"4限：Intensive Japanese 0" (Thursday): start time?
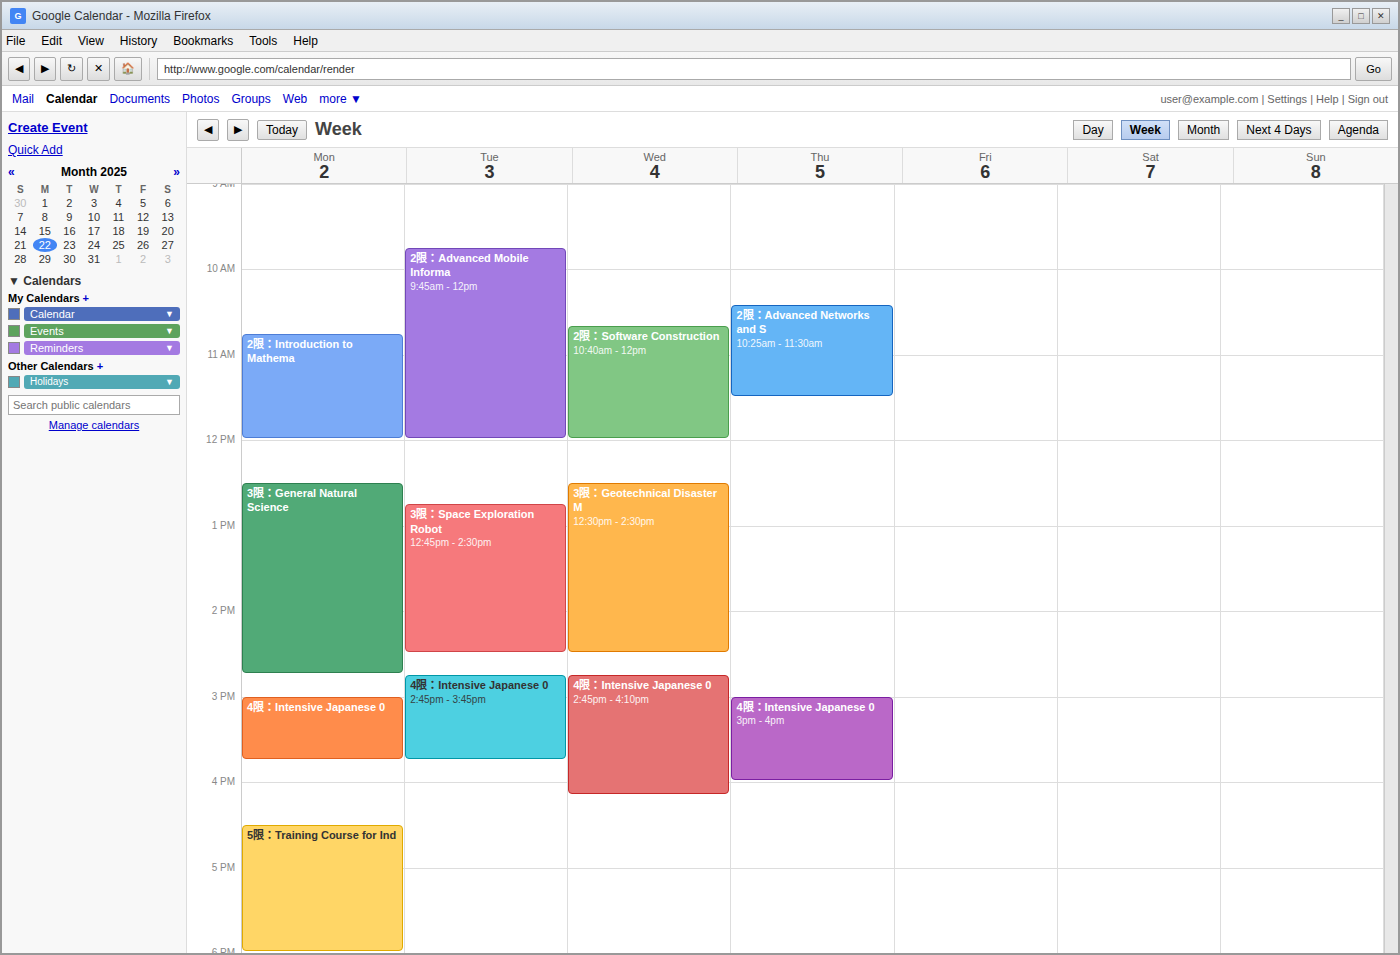
3:00 PM